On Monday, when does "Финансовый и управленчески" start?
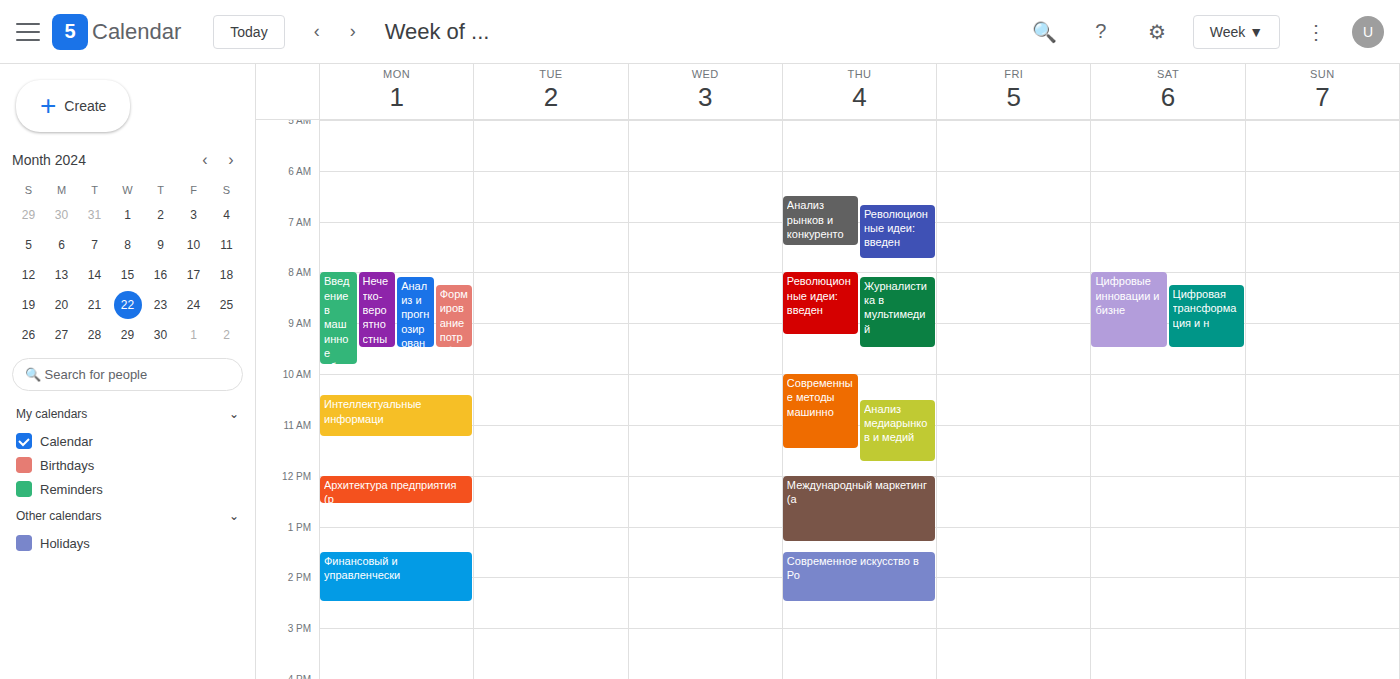
1:30 PM